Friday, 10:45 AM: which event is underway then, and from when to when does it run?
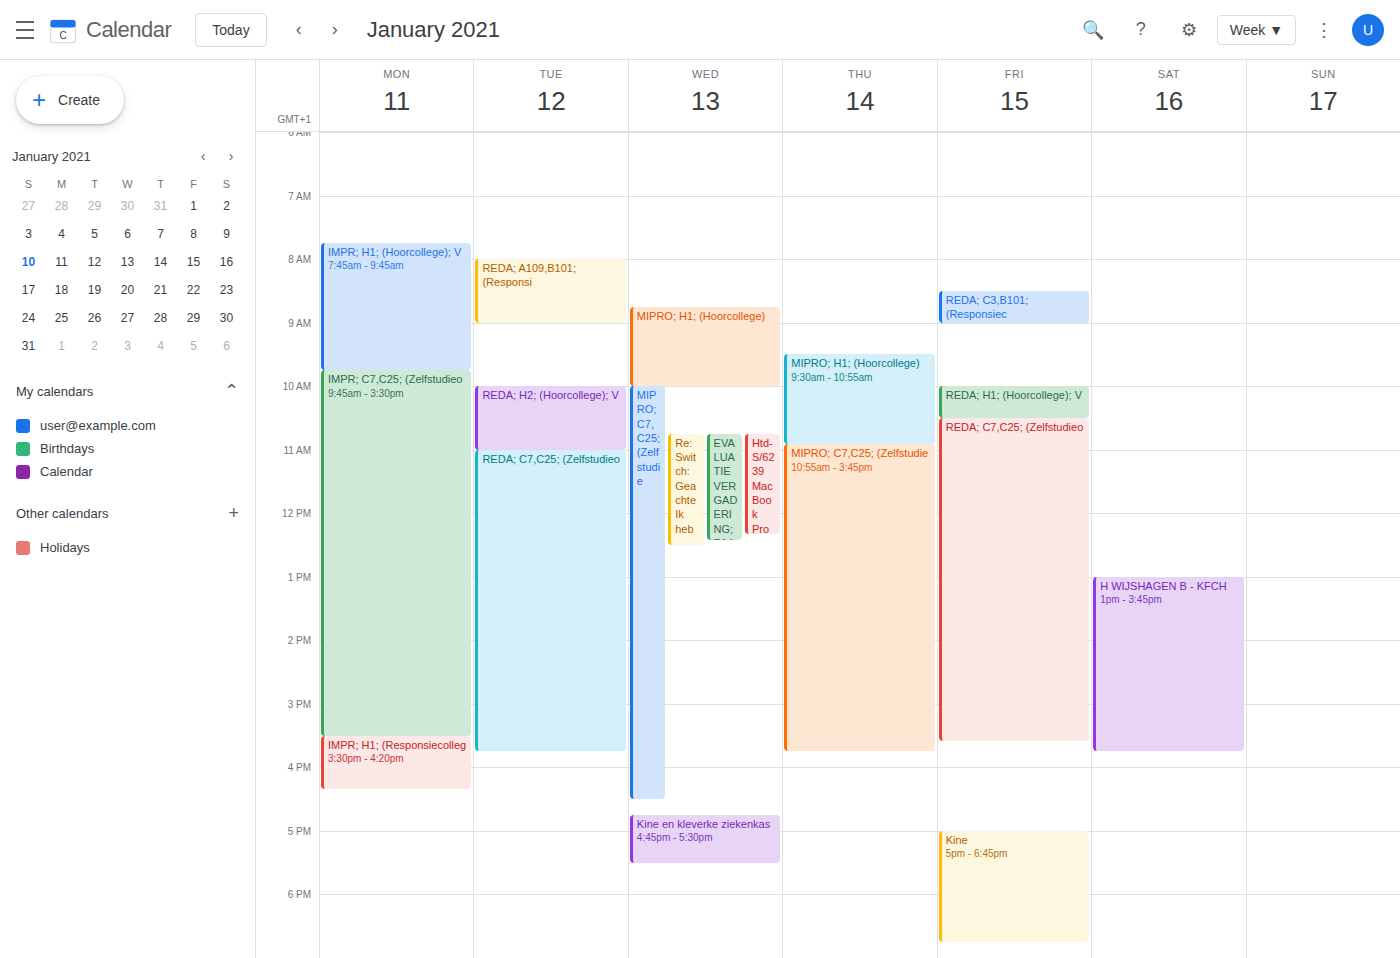
"REDA; C7,C25; (Zelfstudieo", 10:30 AM to 3:35 PM